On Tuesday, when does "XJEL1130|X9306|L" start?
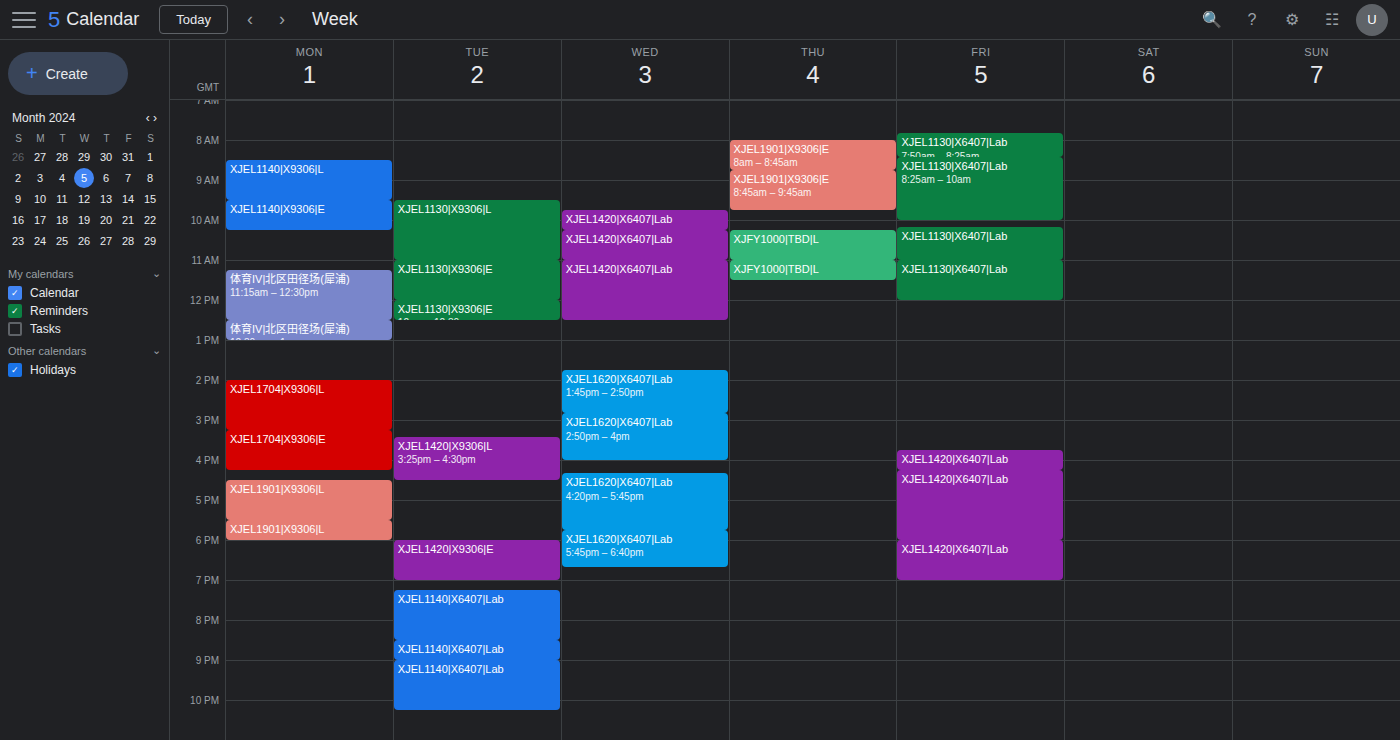
9:30 AM